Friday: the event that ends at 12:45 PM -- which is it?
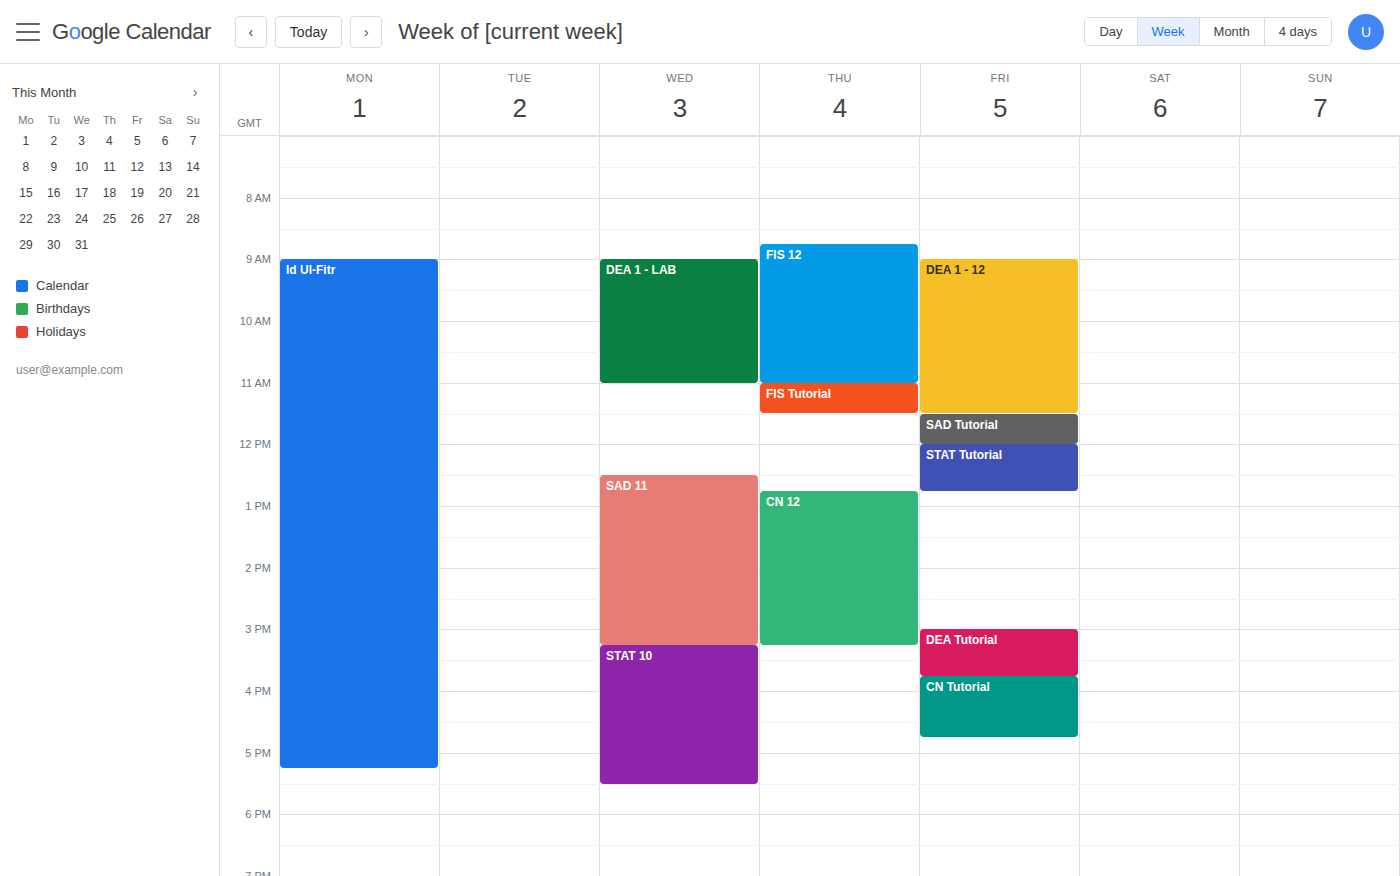
"STAT Tutorial"